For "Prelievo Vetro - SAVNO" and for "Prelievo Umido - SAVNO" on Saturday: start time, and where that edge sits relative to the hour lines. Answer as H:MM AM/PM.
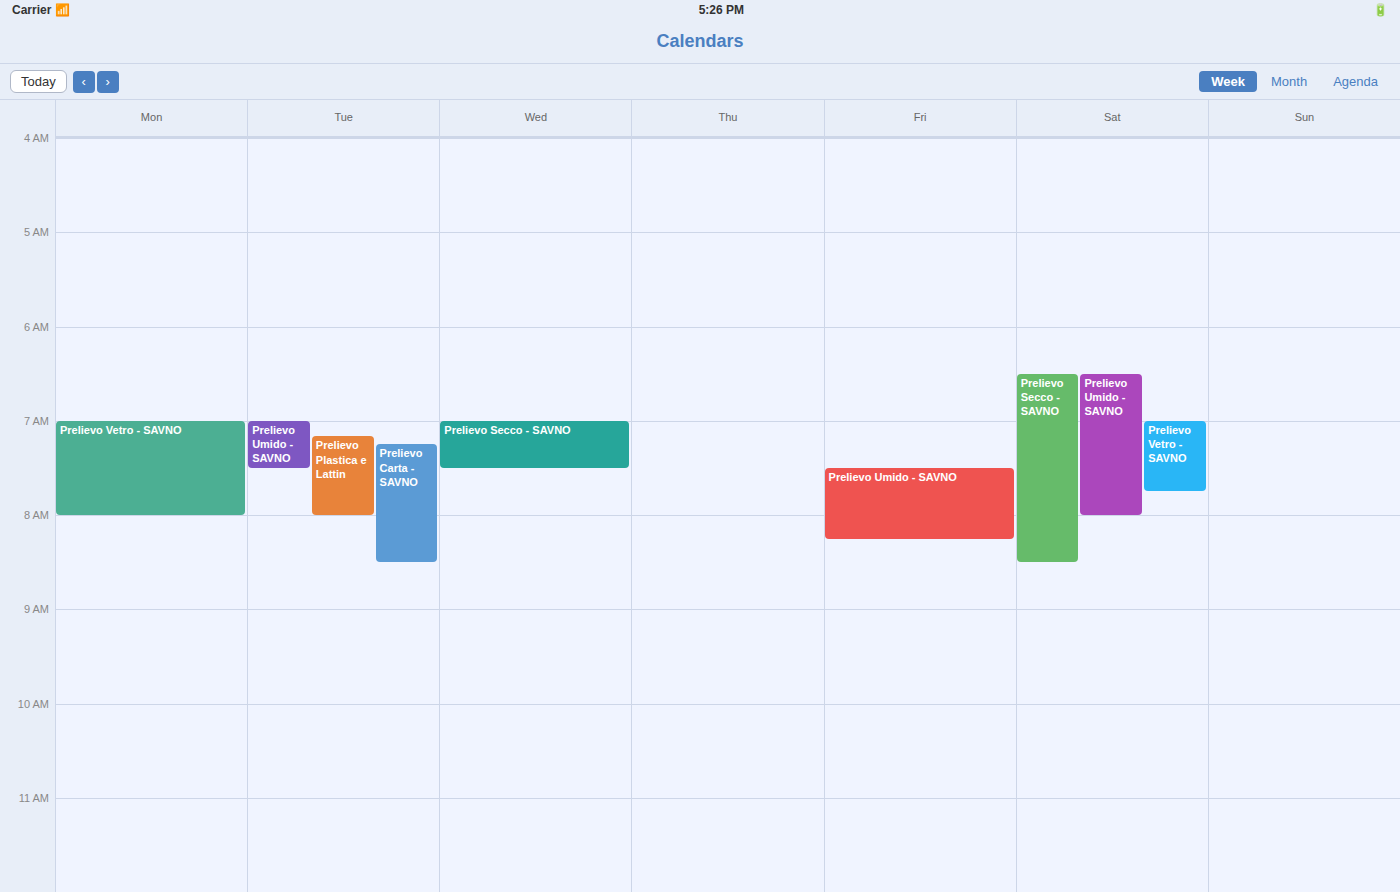
"Prelievo Vetro - SAVNO": 7:00 AM, exactly on the 7 AM line. "Prelievo Umido - SAVNO": 6:30 AM, halfway between the 6 AM and 7 AM lines.